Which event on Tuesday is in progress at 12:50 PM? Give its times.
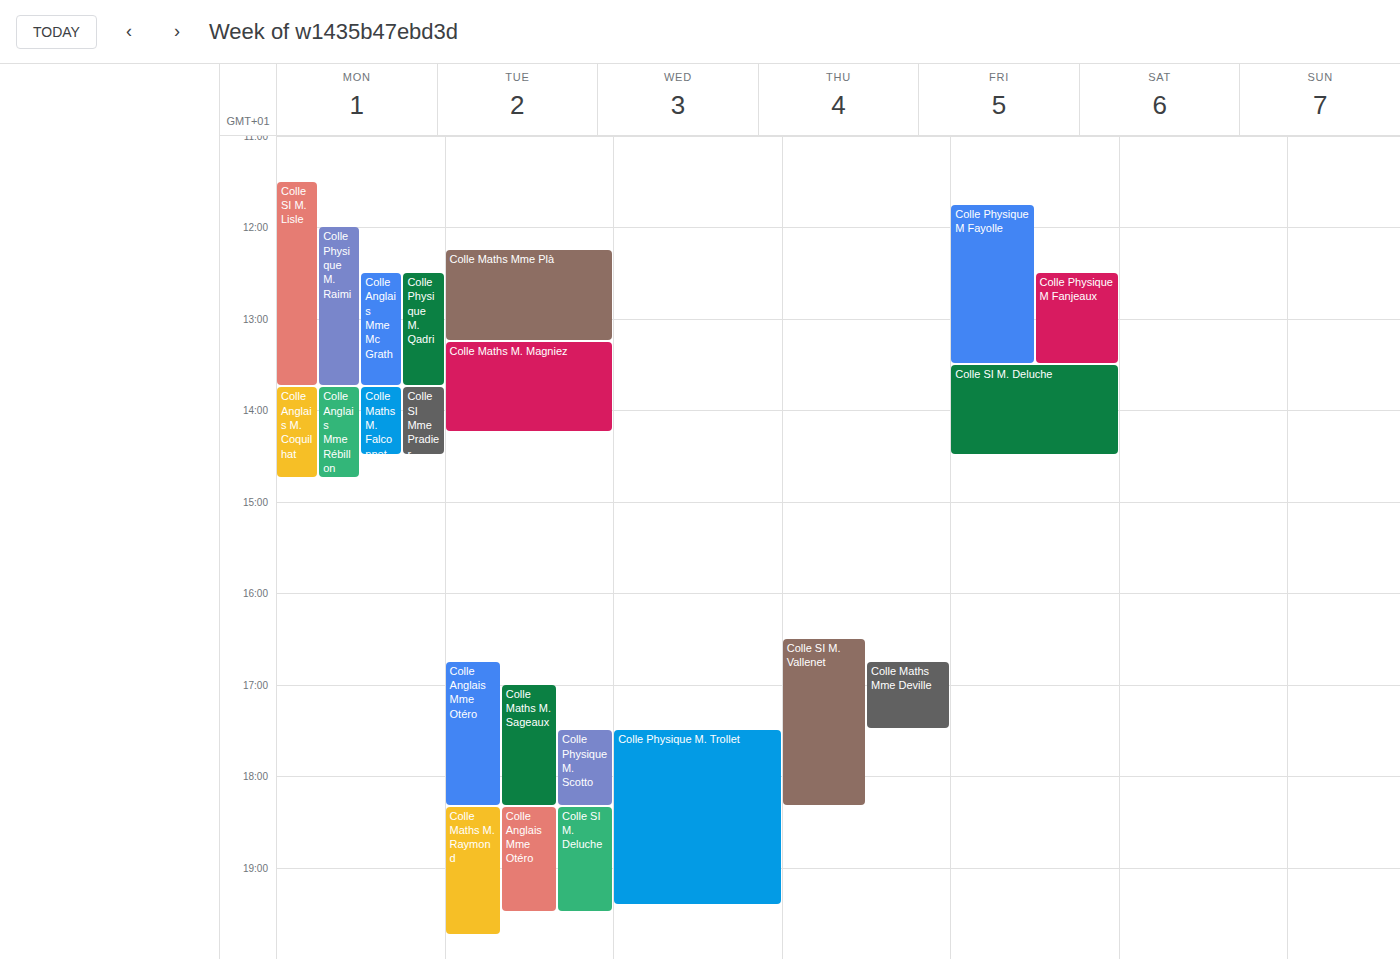
"Colle Maths Mme Plà", 12:15 PM to 1:15 PM